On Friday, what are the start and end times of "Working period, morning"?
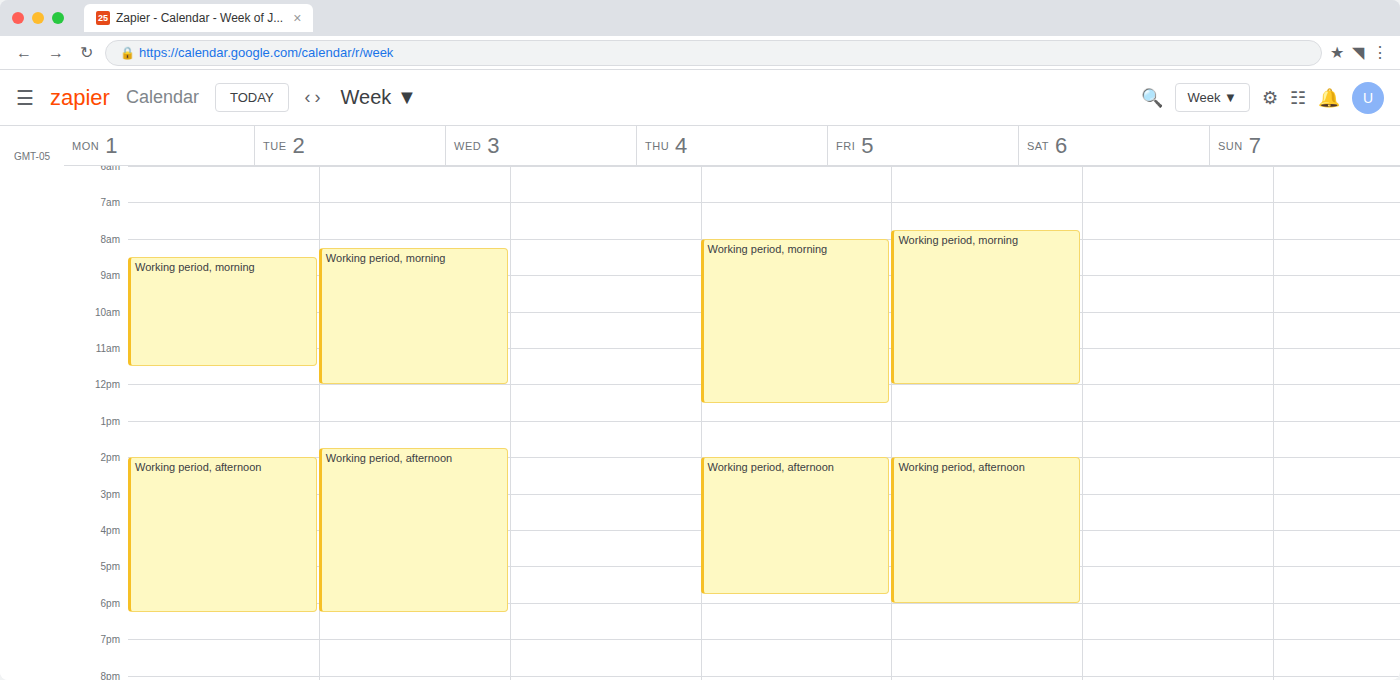
7:45 AM to 12:00 PM